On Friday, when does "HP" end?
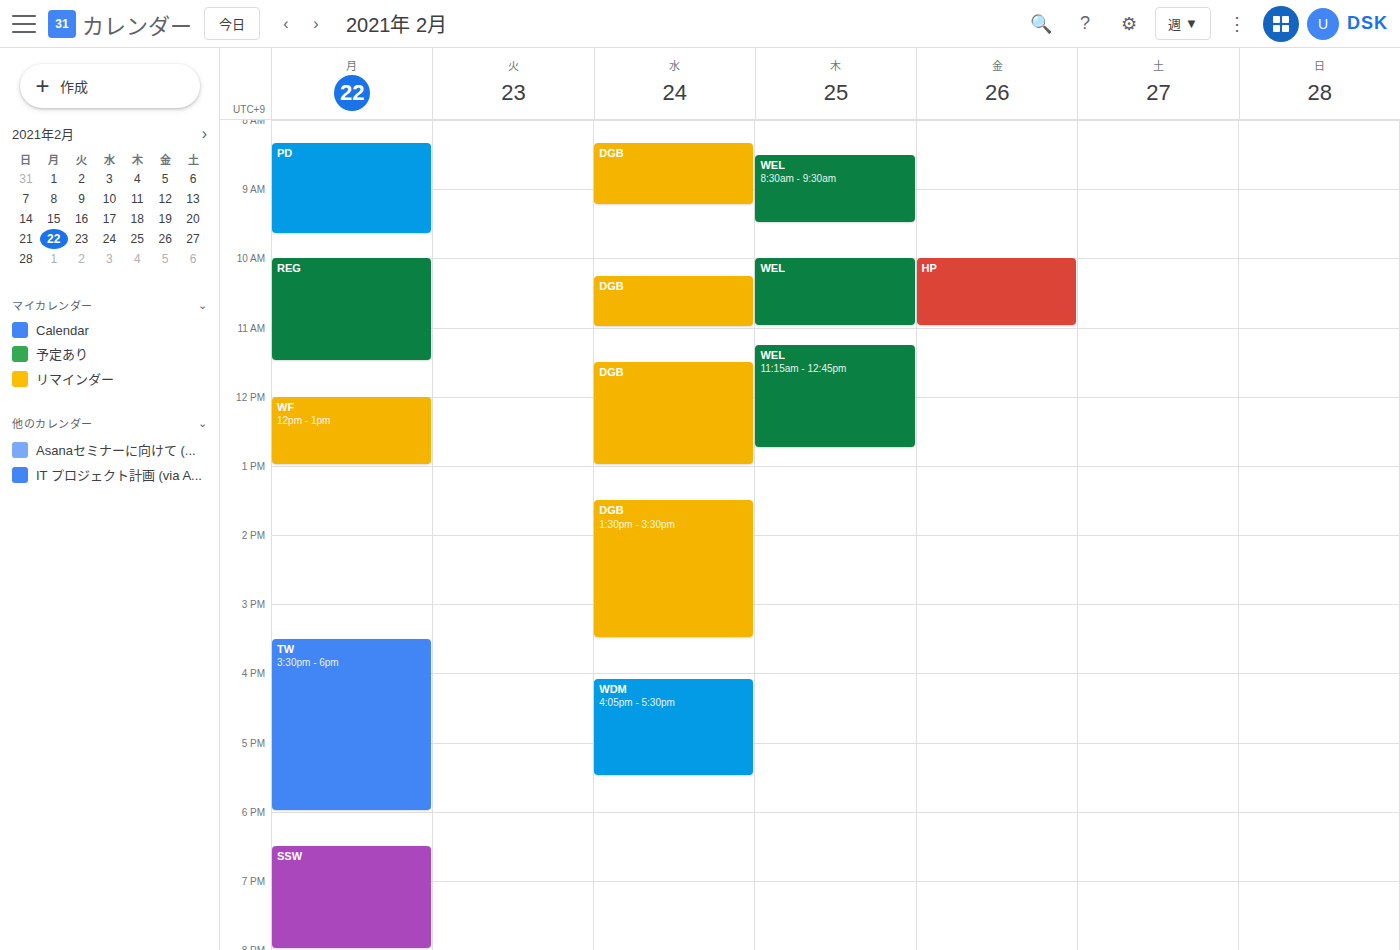
11:00 AM